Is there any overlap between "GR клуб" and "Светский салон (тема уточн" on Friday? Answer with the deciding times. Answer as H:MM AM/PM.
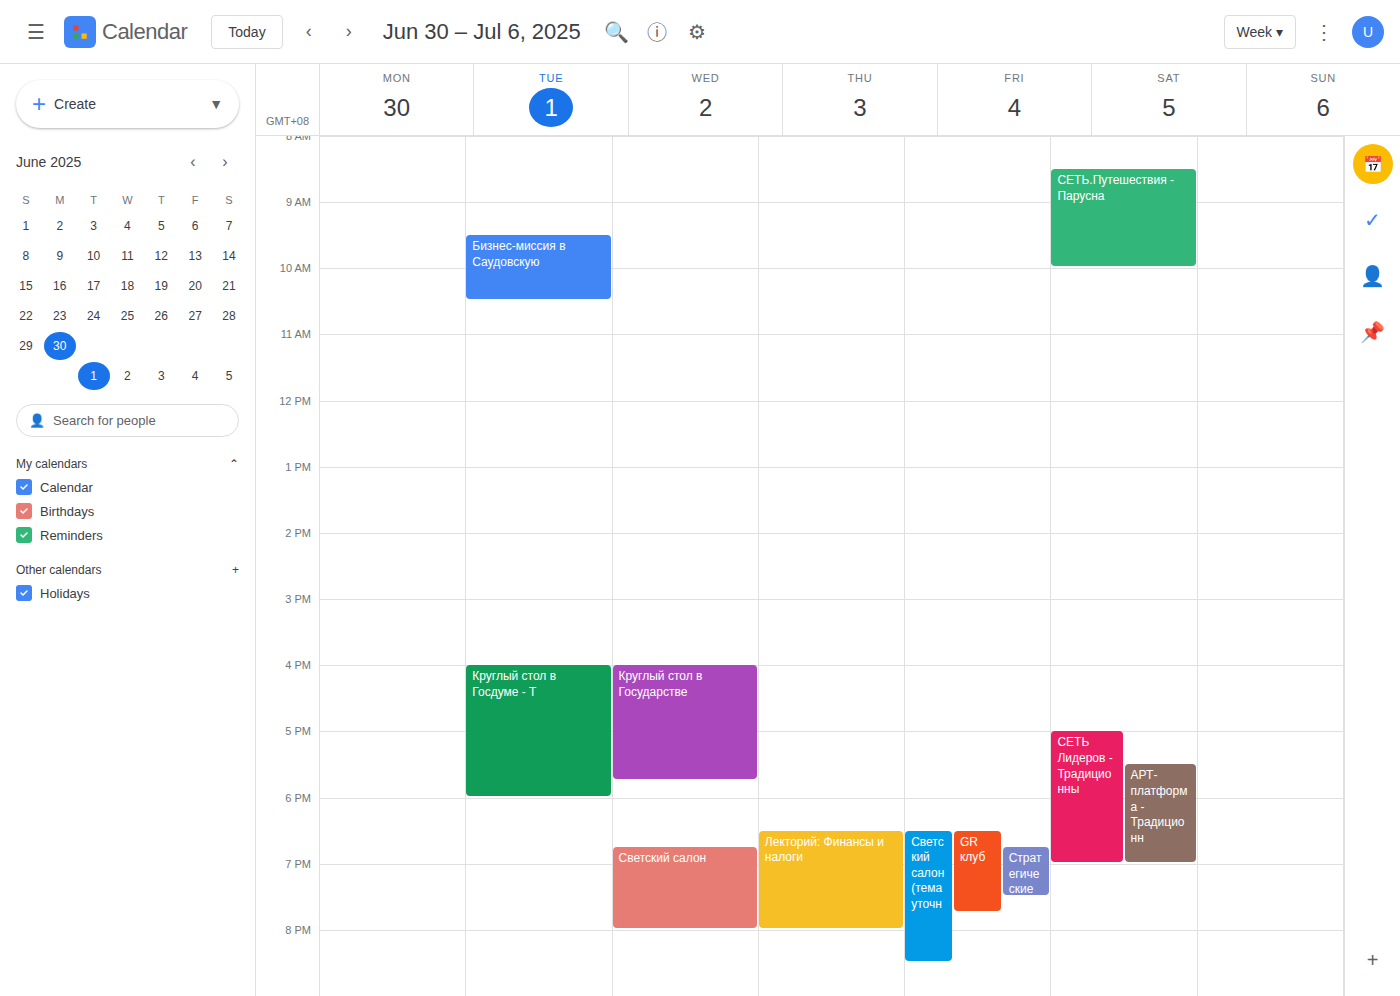
"GR клуб" runs 6:30 PM to 7:45 PM, inside "Светский салон (тема уточн" -- they overlap.